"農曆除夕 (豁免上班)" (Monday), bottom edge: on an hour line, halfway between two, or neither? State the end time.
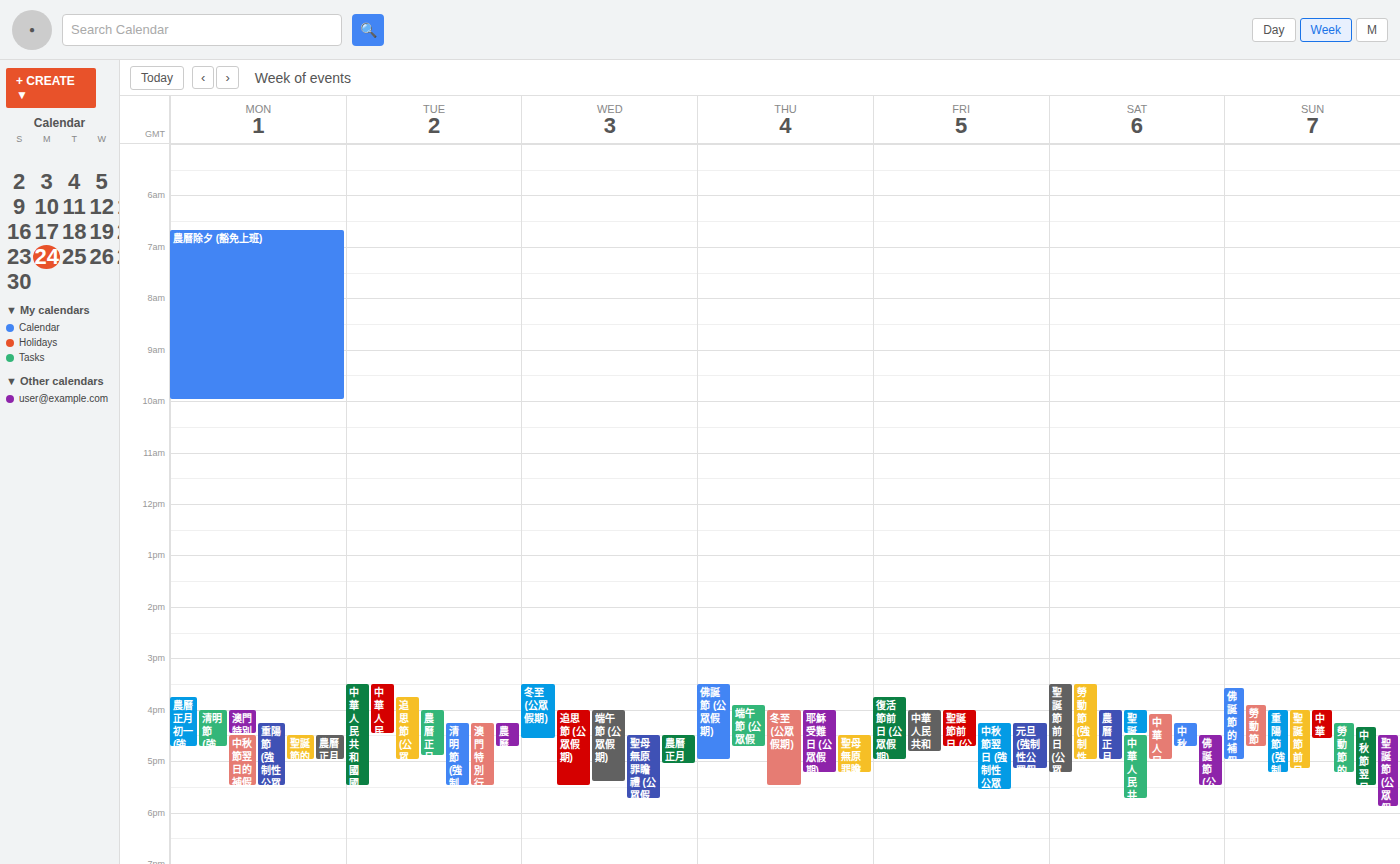
10:00 AM -- exactly on the 10 AM line.